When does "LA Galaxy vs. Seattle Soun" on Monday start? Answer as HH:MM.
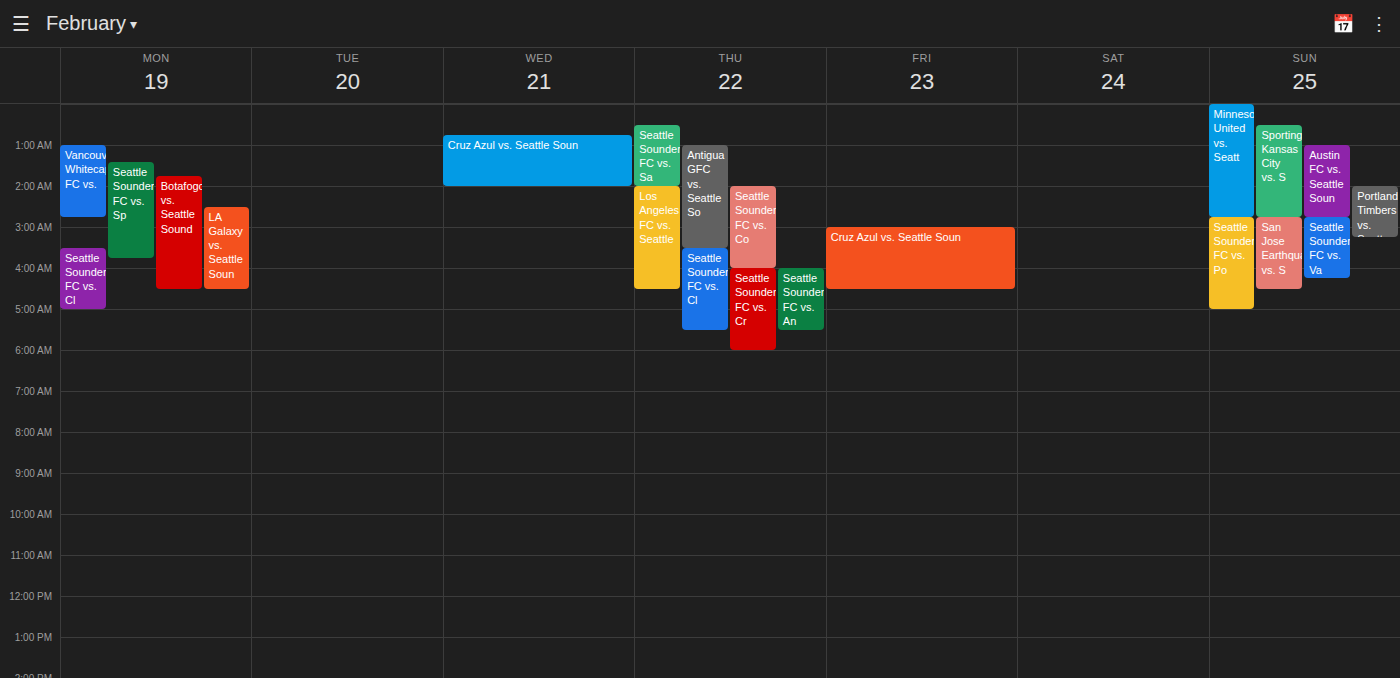
02:30